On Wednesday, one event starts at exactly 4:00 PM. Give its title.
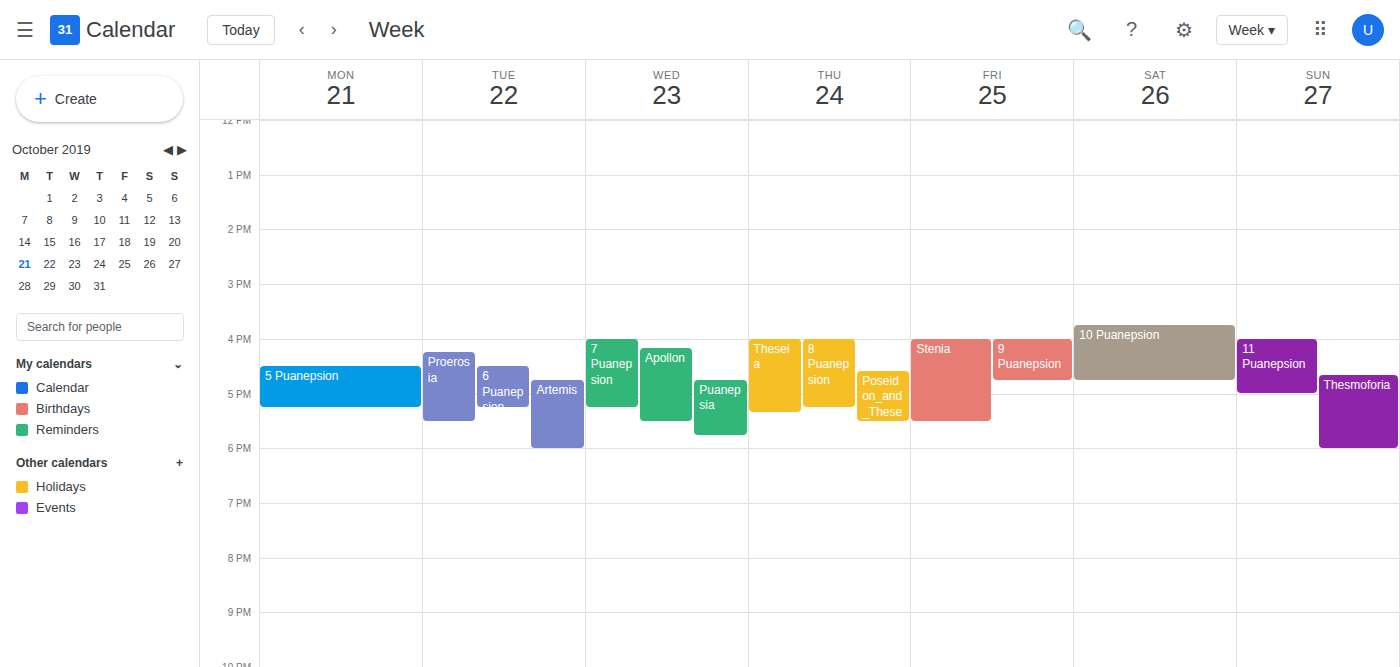
"7 Puanepsion"